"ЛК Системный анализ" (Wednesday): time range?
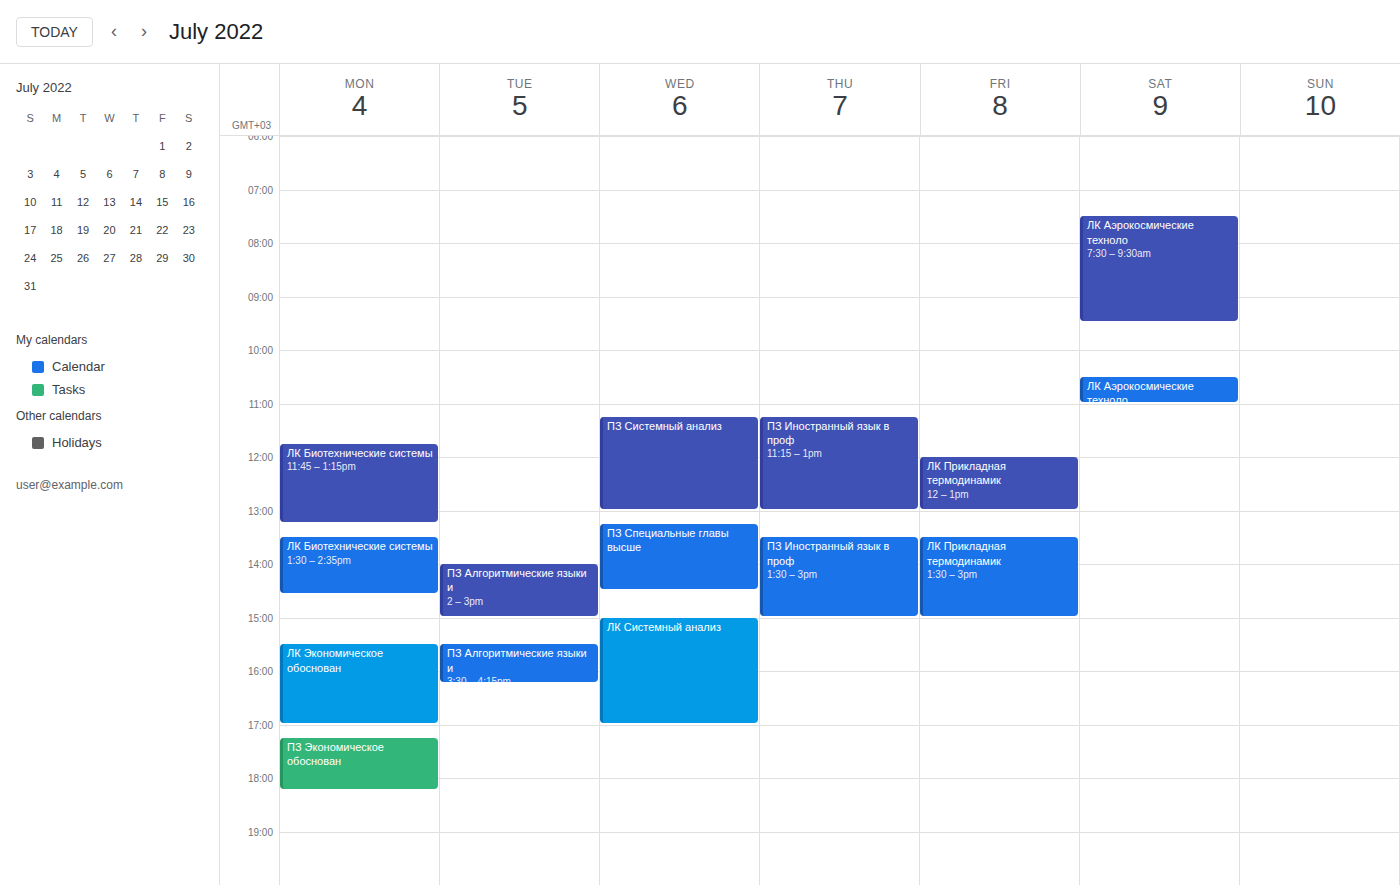
3:00 PM to 5:00 PM